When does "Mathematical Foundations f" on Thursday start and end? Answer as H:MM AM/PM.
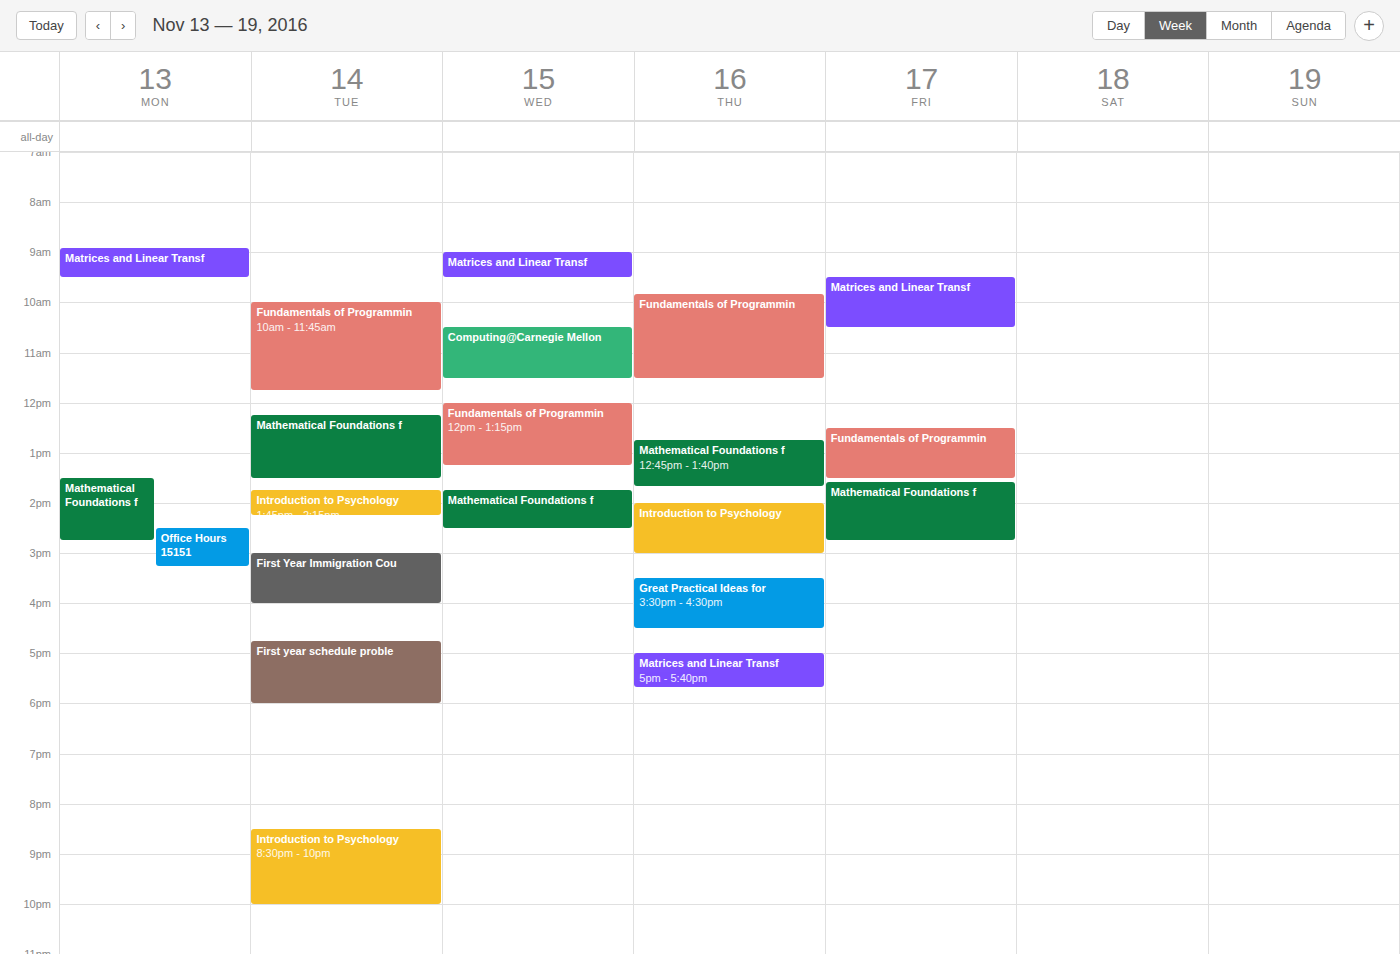
12:45 PM to 1:40 PM